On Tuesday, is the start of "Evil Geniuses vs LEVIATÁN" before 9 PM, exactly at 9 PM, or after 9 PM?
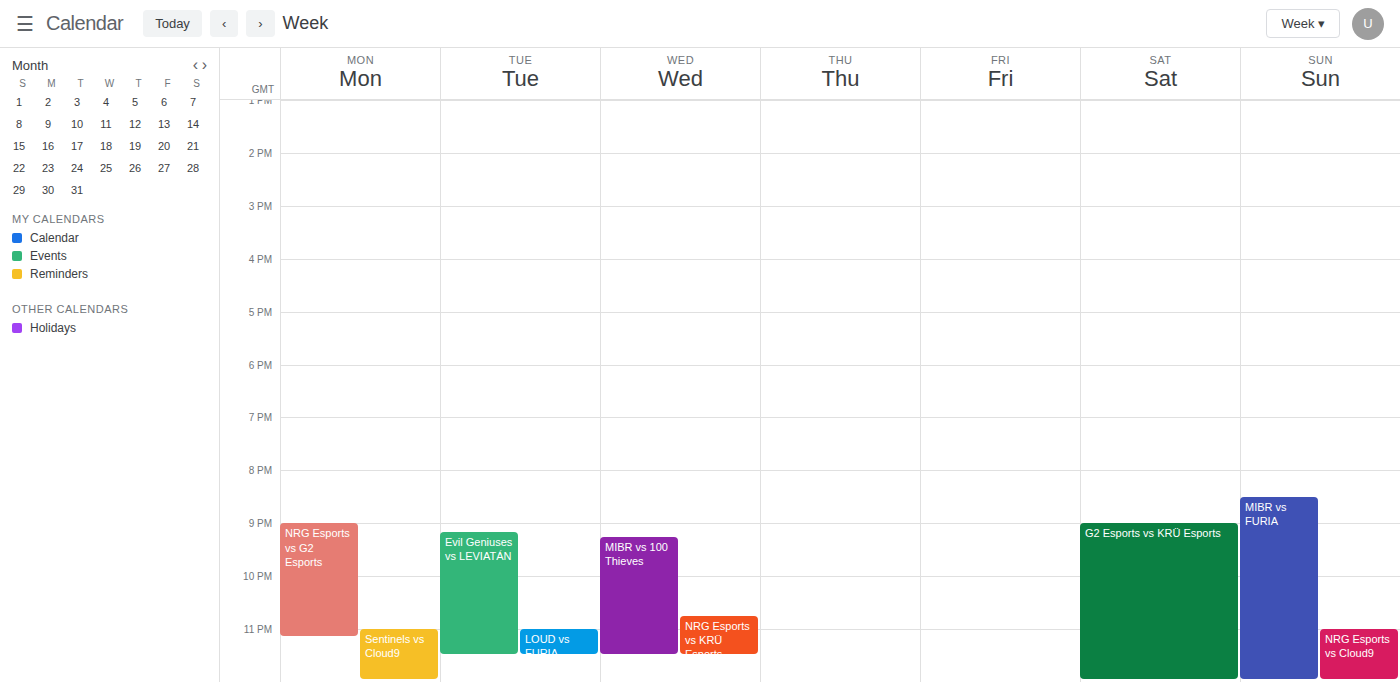
9:10 PM -- after 9 PM, 10 minutes below the 9 PM line.